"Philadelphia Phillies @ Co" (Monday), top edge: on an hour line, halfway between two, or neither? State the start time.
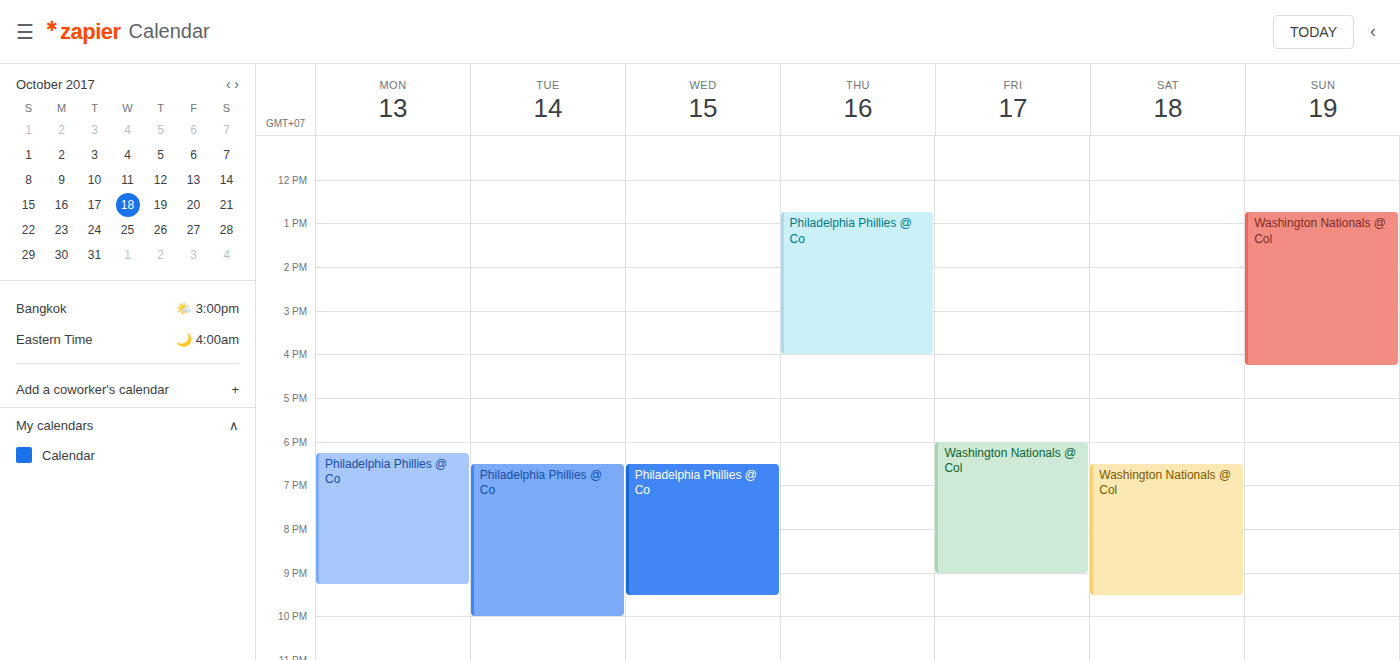
6:15 PM -- neither: a quarter of the way from the 6 PM line to the 7 PM line.